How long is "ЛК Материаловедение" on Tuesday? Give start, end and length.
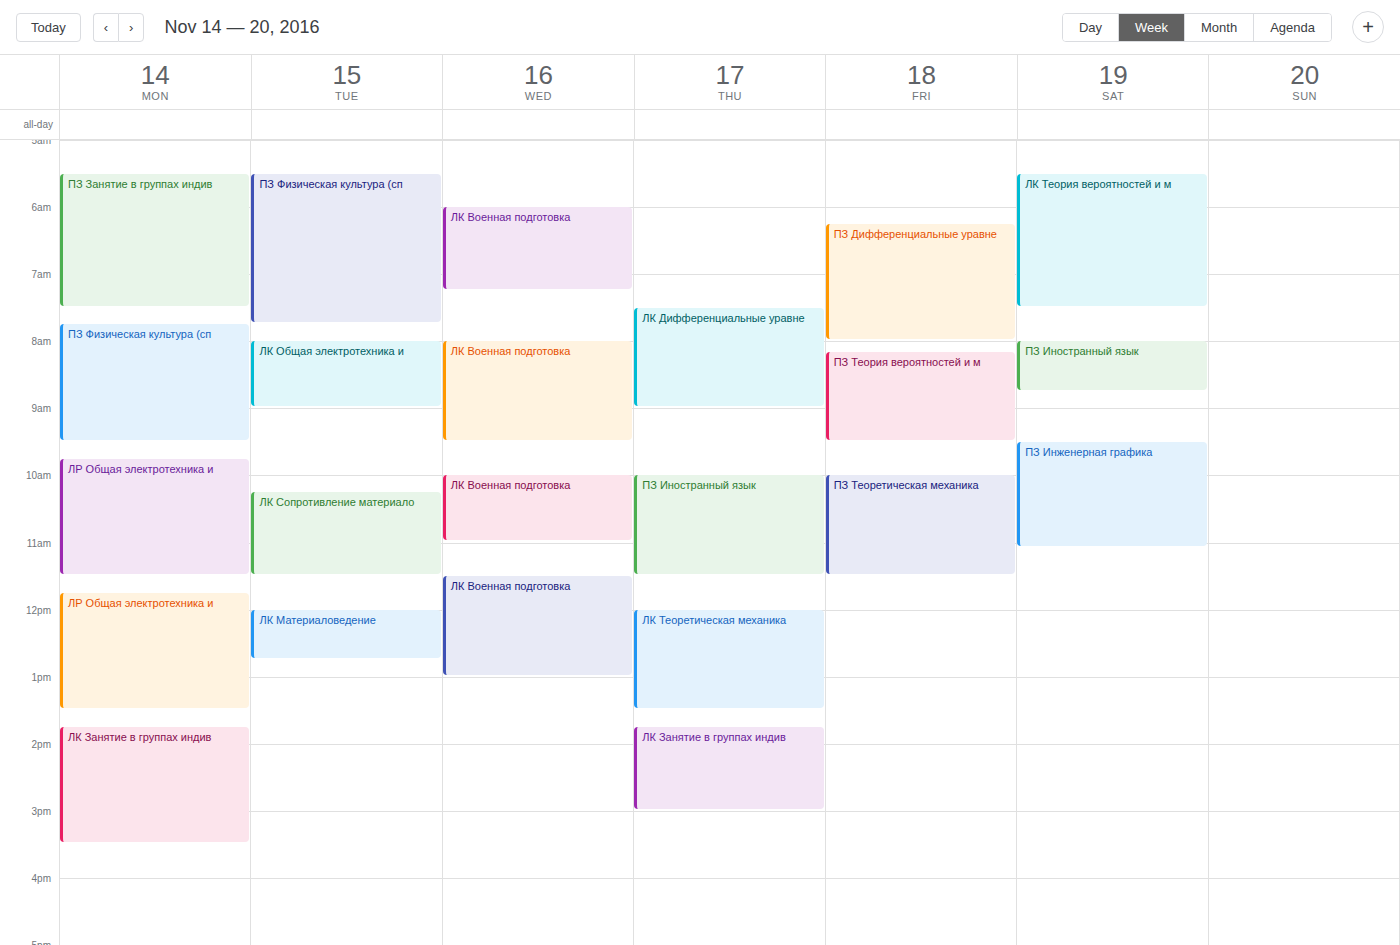
12:00 PM to 12:45 PM, 45 minutes